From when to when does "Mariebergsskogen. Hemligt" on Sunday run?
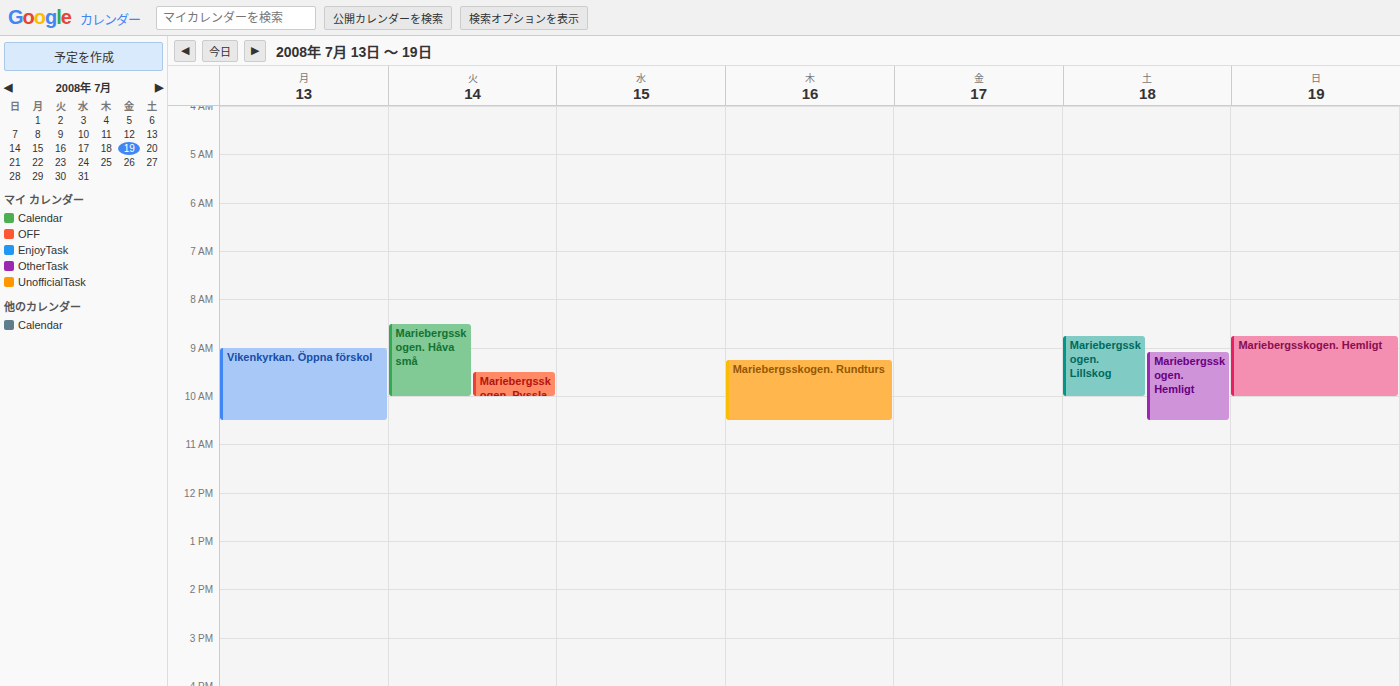
8:45 AM to 10:00 AM